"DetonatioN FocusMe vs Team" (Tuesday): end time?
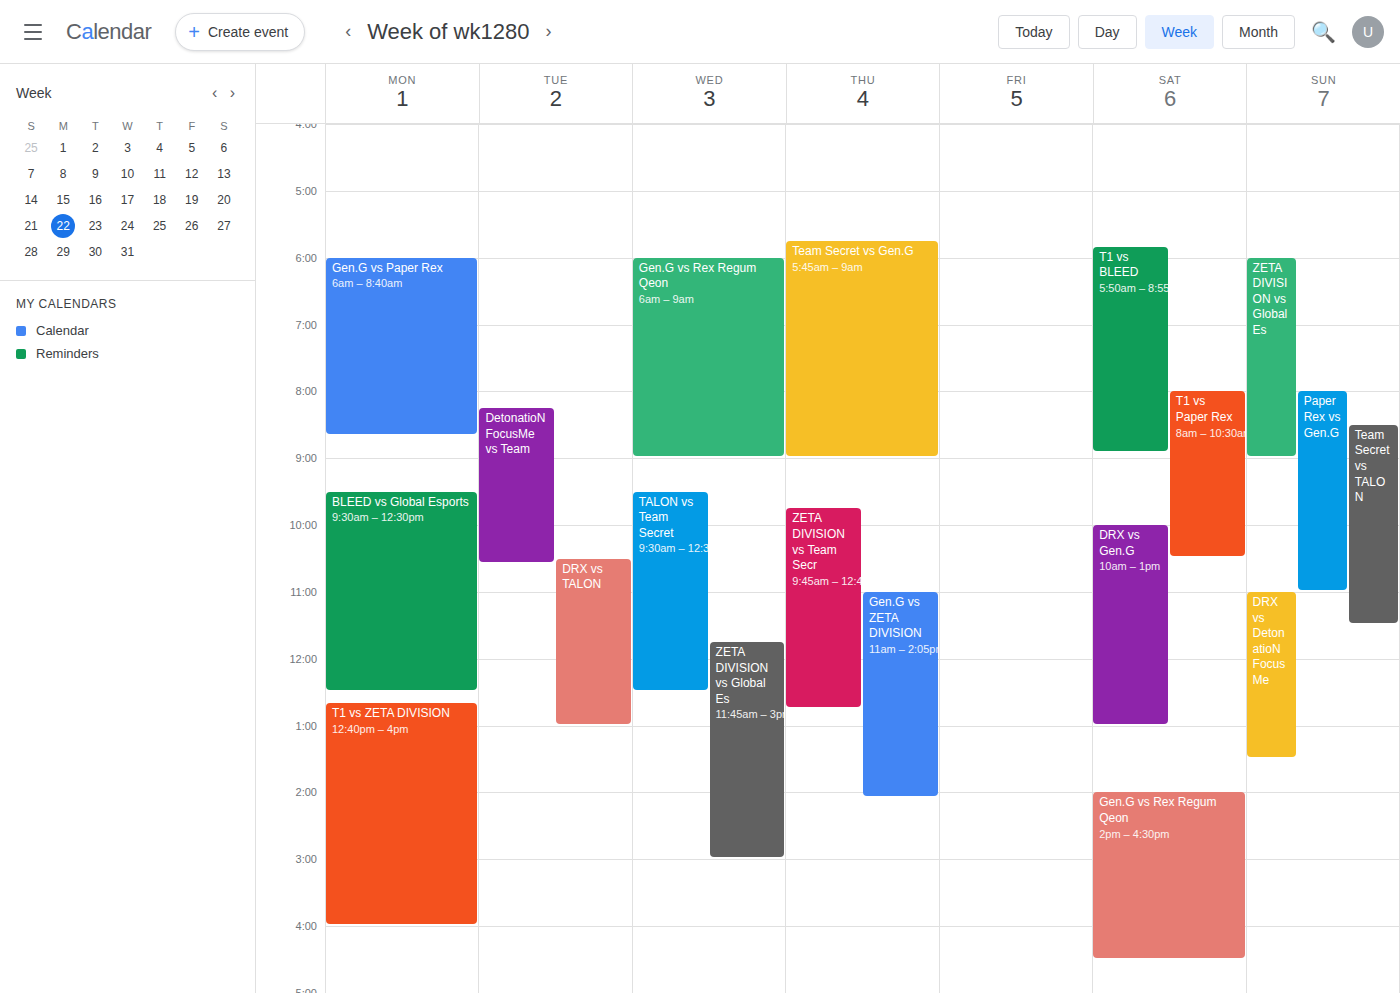
10:35 AM